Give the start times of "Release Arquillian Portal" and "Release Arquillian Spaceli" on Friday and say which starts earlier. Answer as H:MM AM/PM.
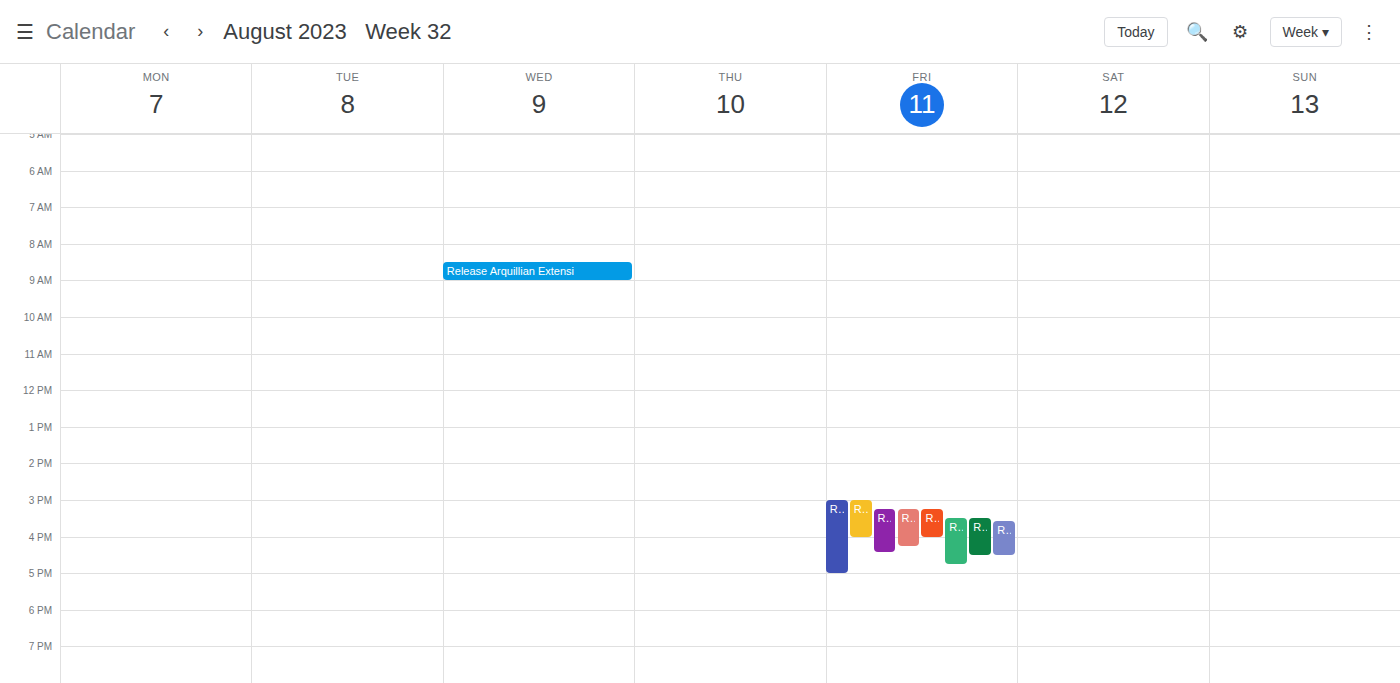
"Release Arquillian Spaceli" 3:15 PM; "Release Arquillian Portal" 3:30 PM.